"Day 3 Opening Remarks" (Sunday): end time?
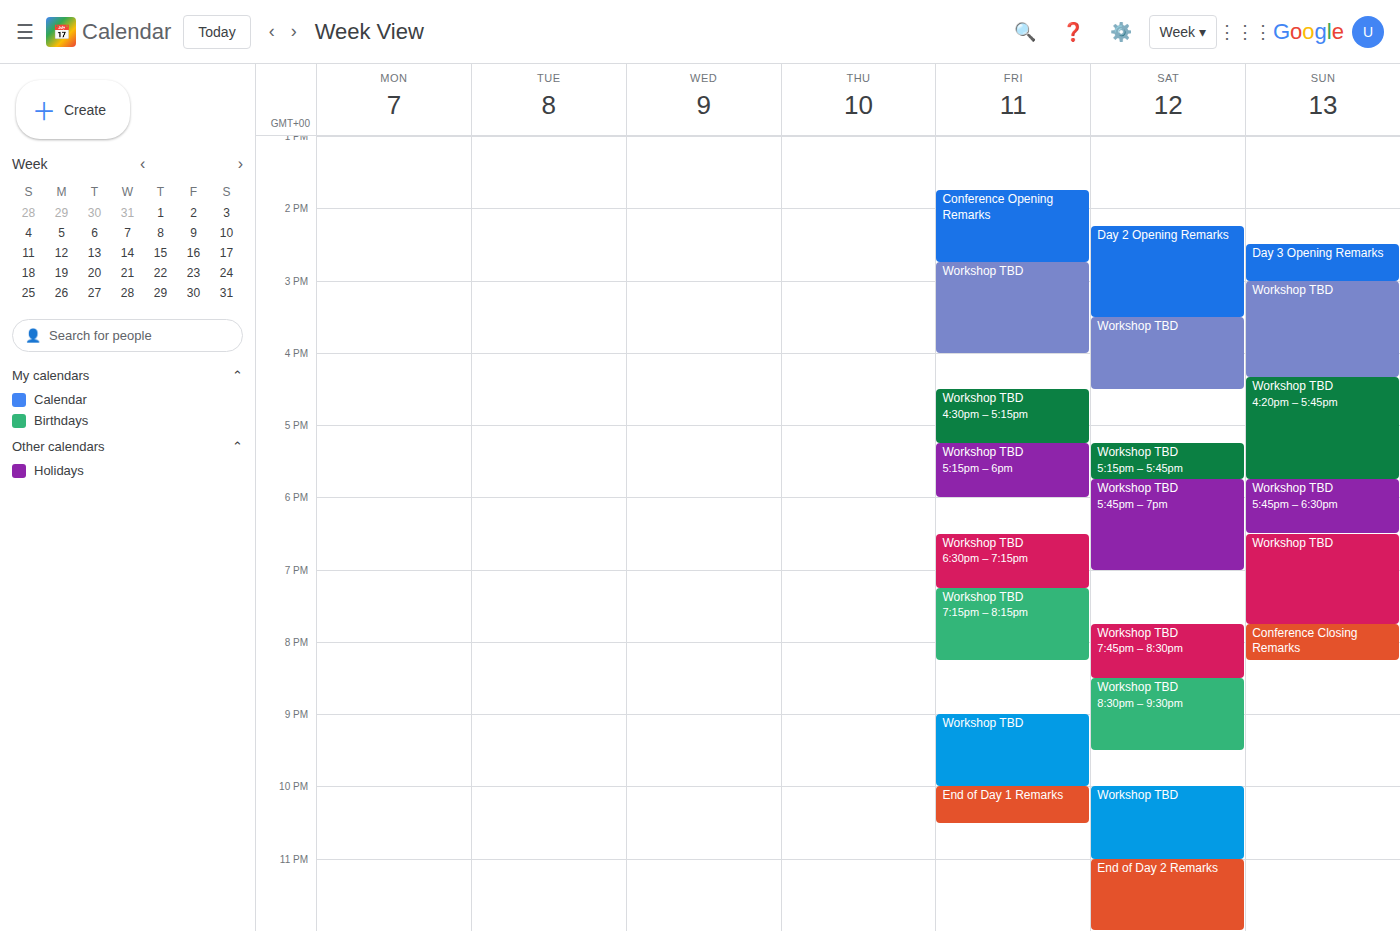
3:00 PM